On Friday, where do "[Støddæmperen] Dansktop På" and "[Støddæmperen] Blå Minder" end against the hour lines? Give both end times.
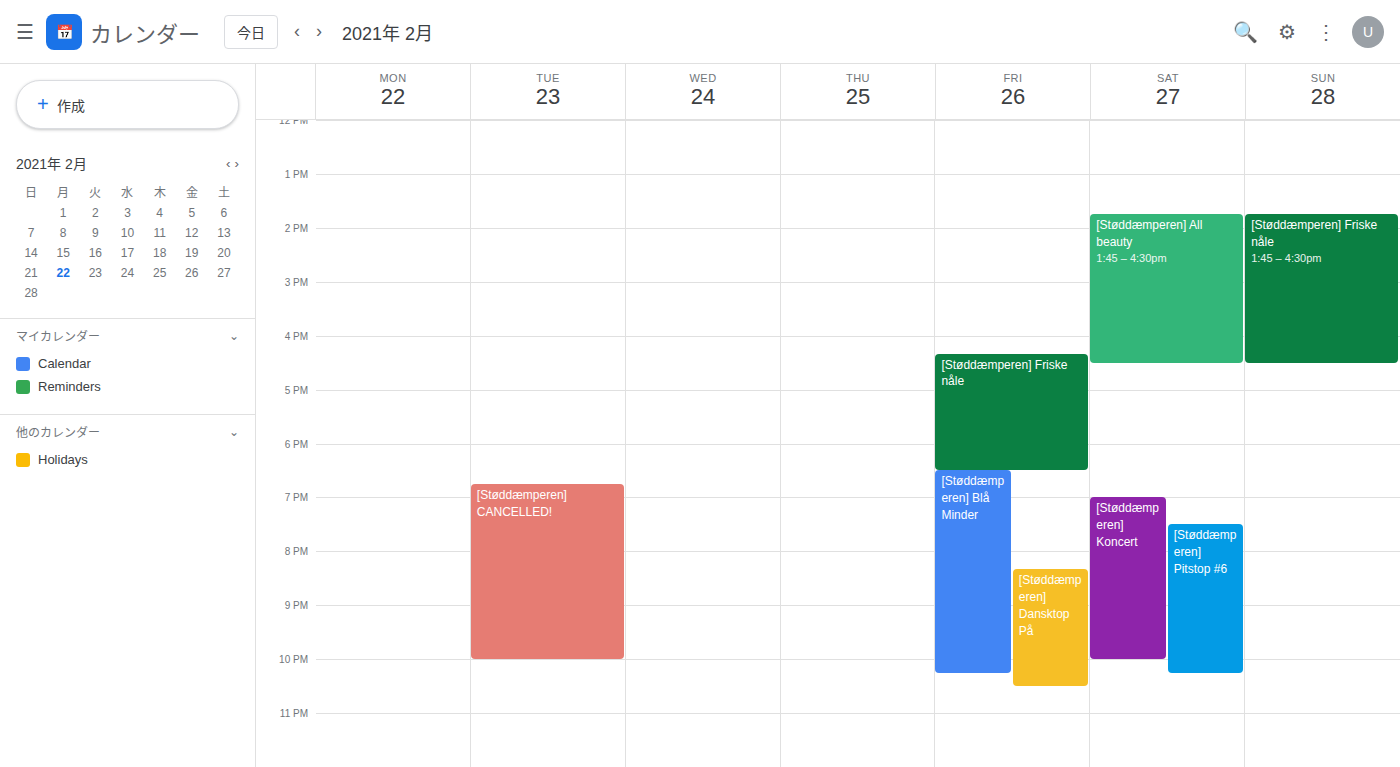
"[Støddæmperen] Dansktop På": 10:30 PM, halfway between the 10 PM and 11 PM lines. "[Støddæmperen] Blå Minder": 10:15 PM, neither: a quarter of the way from the 10 PM line to the 11 PM line.